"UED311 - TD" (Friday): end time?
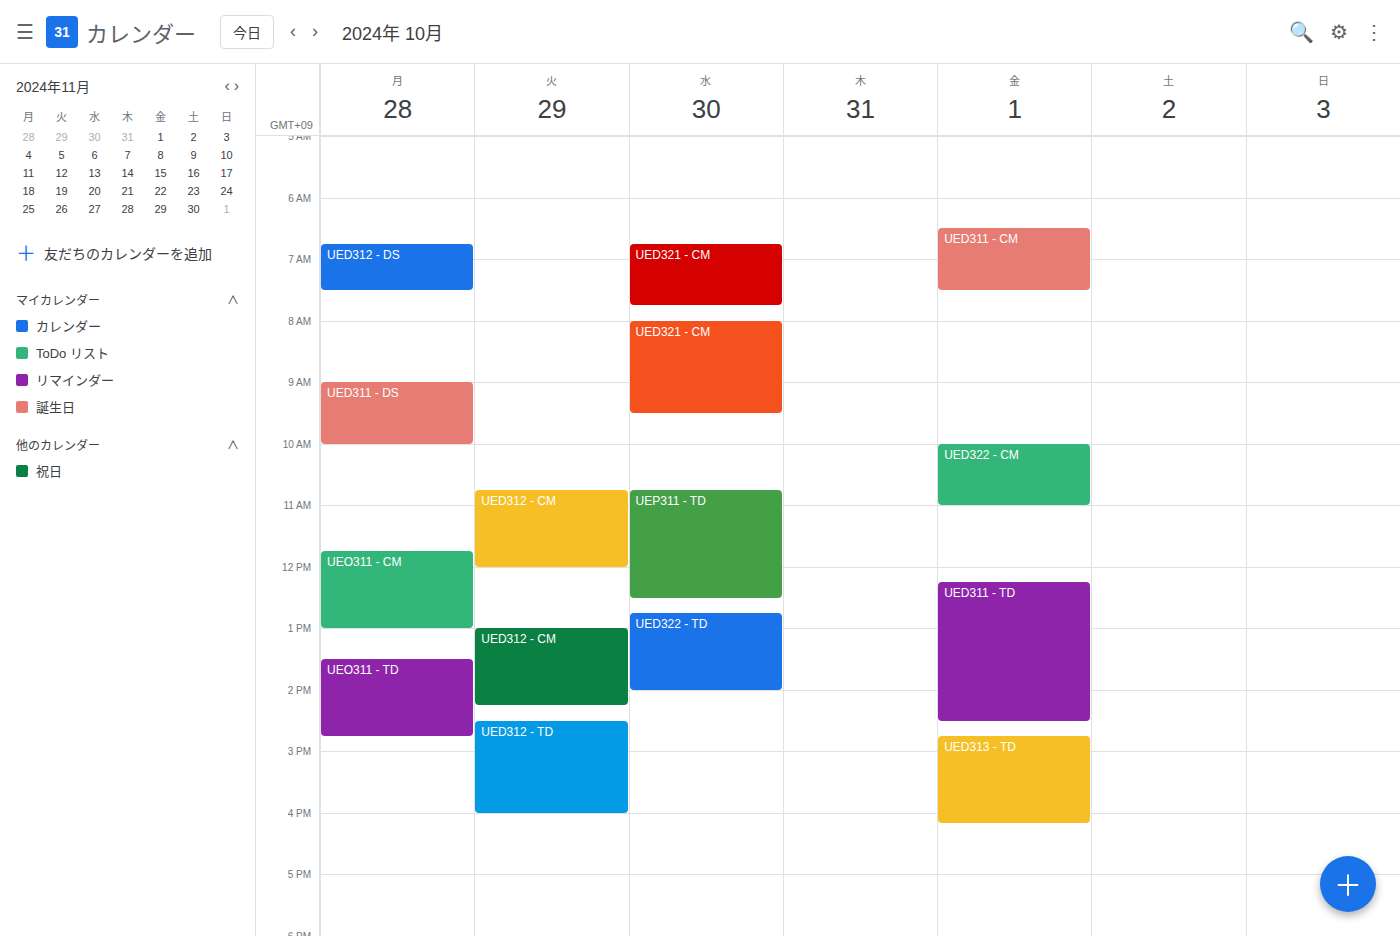
2:30 PM